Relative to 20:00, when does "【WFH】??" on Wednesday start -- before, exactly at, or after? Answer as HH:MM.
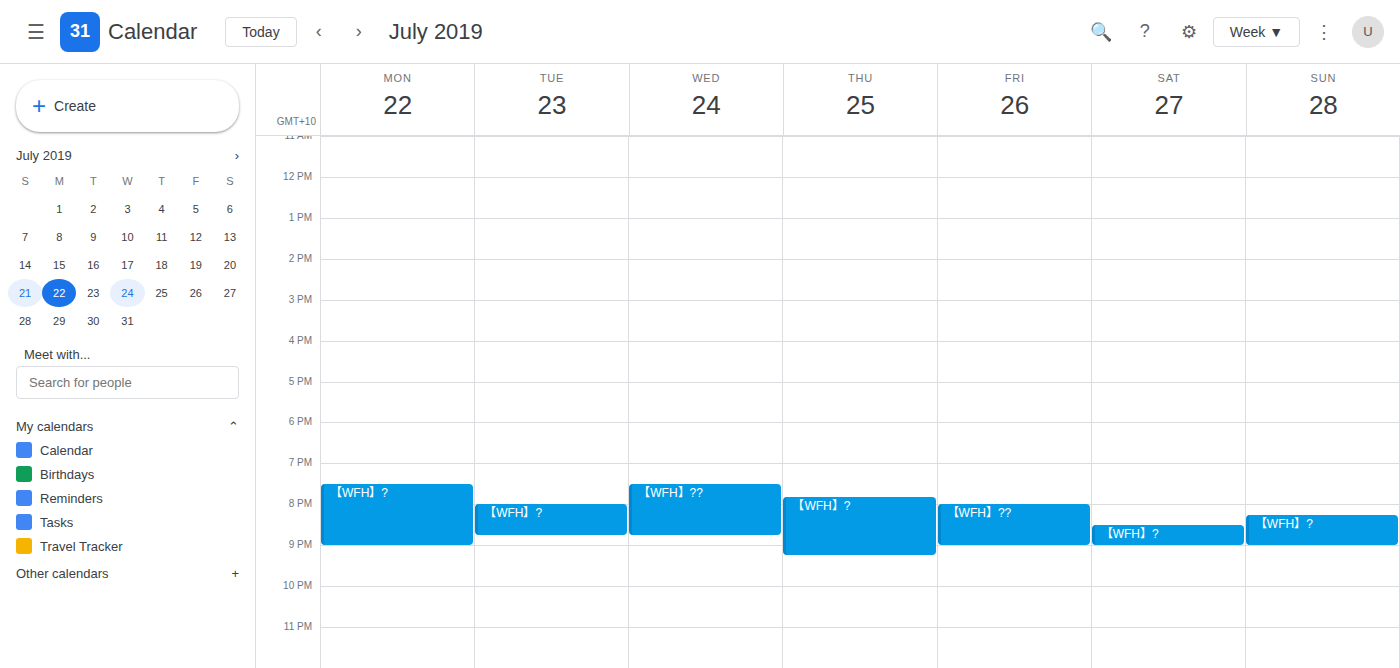
19:30 -- before 20:00, 30 minutes above the 20:00 line.